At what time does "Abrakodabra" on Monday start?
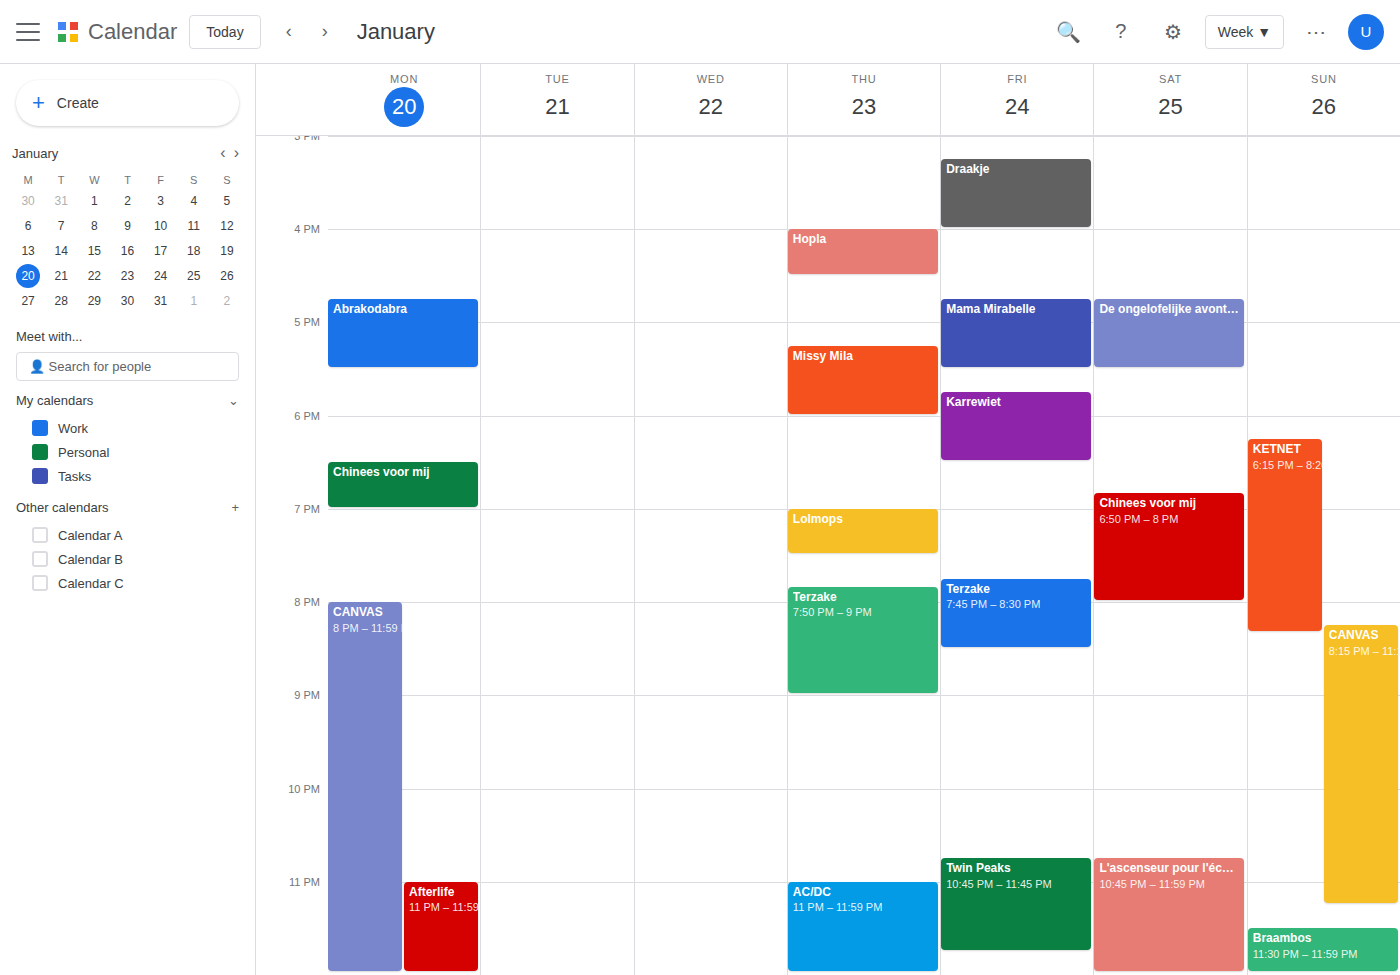
4:45 PM